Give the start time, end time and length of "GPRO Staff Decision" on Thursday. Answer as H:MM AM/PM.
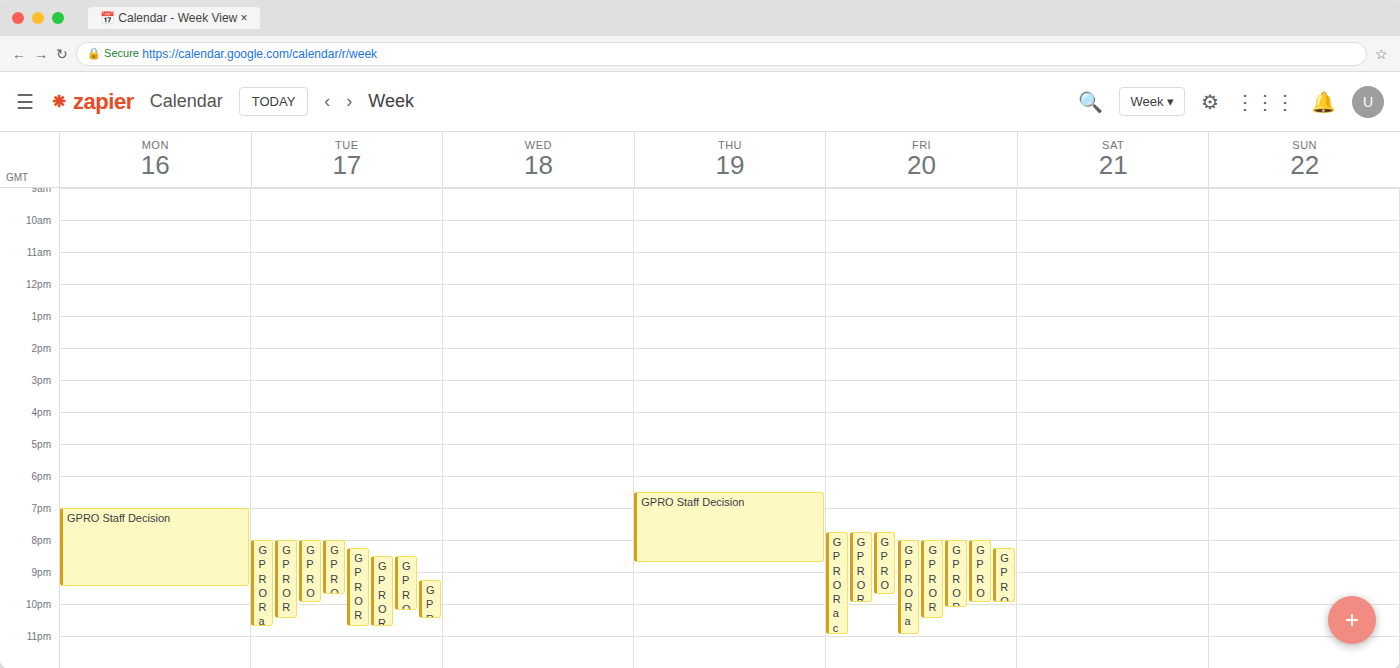
6:30 PM to 8:45 PM, 2 hours 15 minutes